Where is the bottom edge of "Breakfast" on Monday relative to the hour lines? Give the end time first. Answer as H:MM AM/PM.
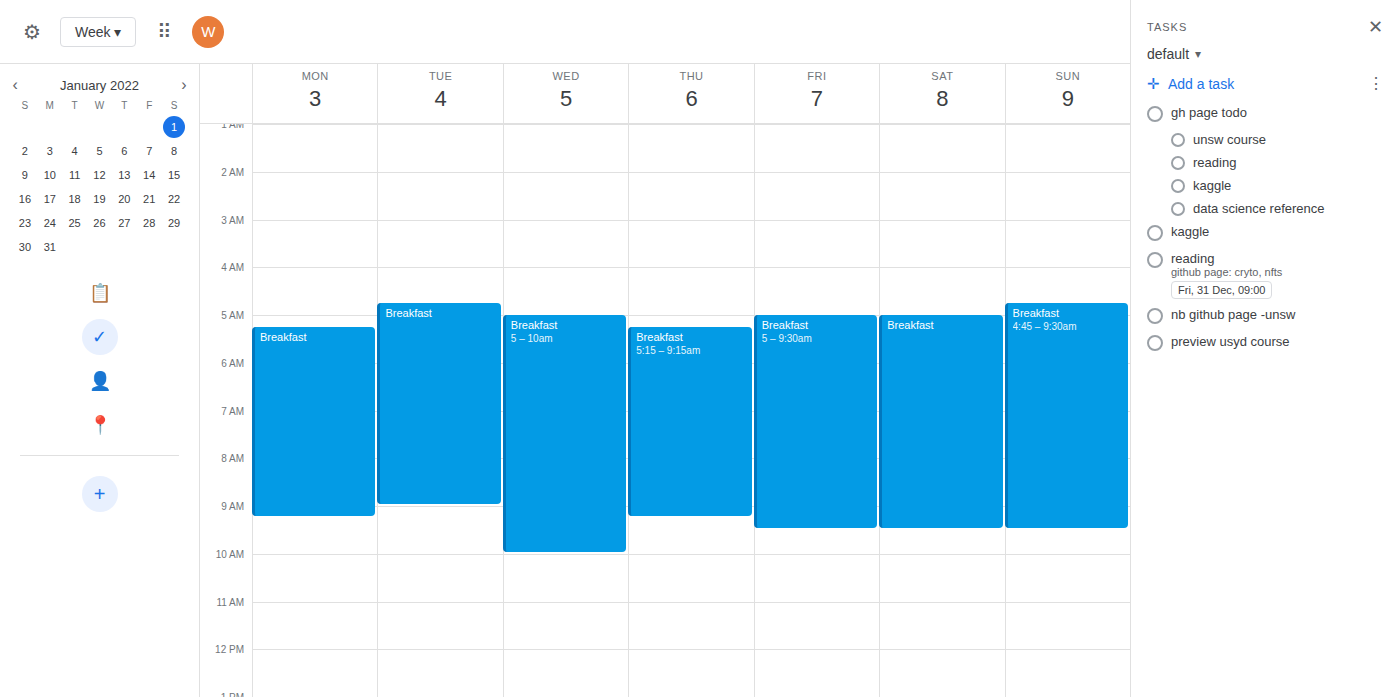
9:15 AM -- neither: a quarter of the way from the 9 AM line to the 10 AM line.